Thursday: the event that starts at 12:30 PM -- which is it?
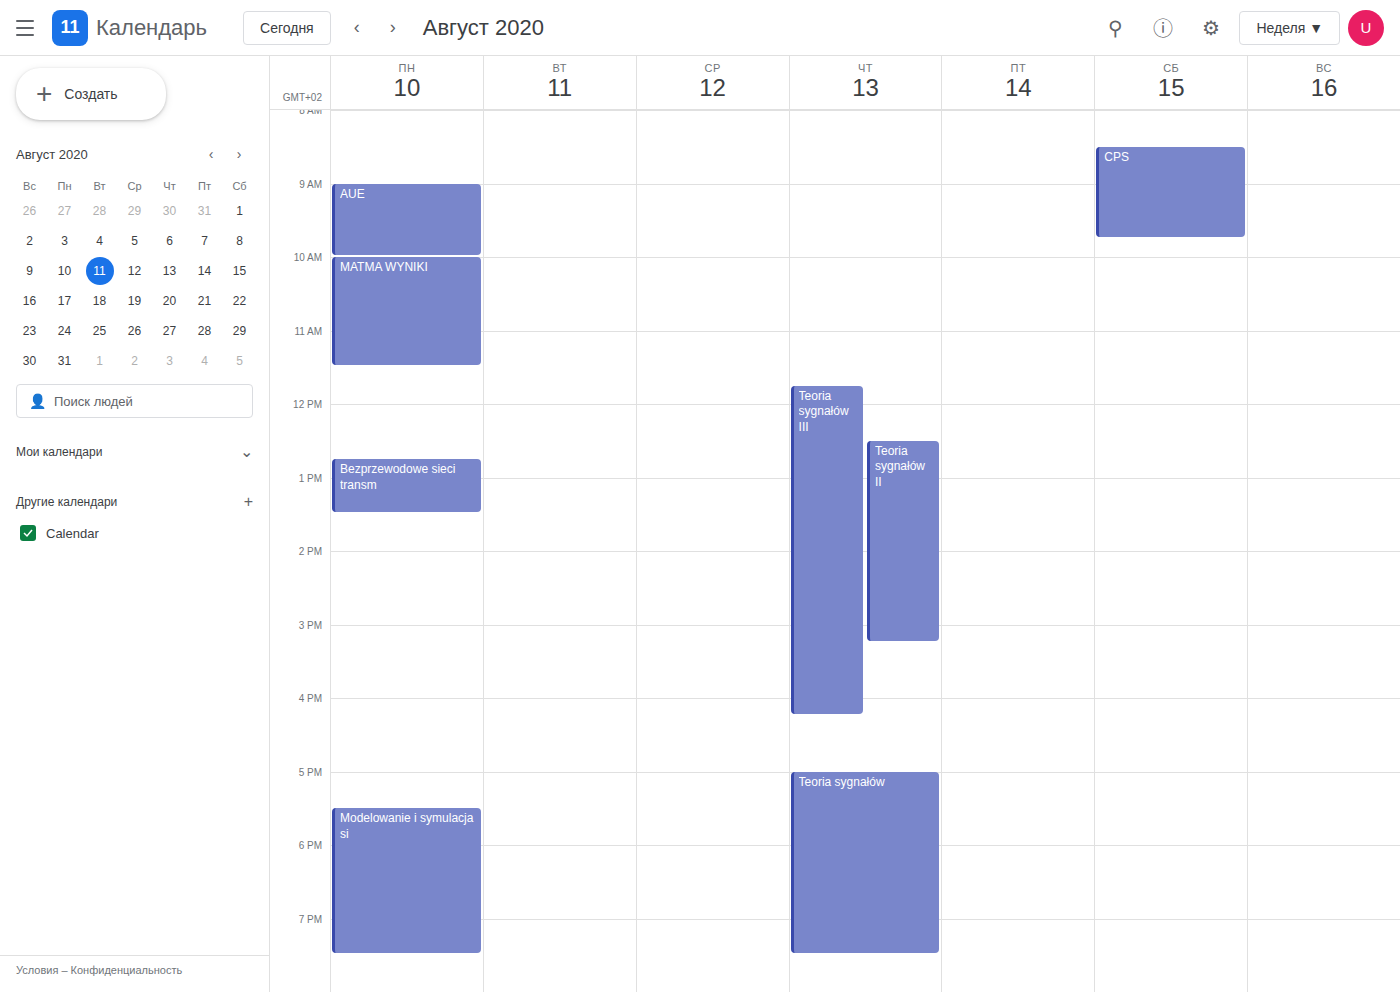
"Teoria sygnałów II"